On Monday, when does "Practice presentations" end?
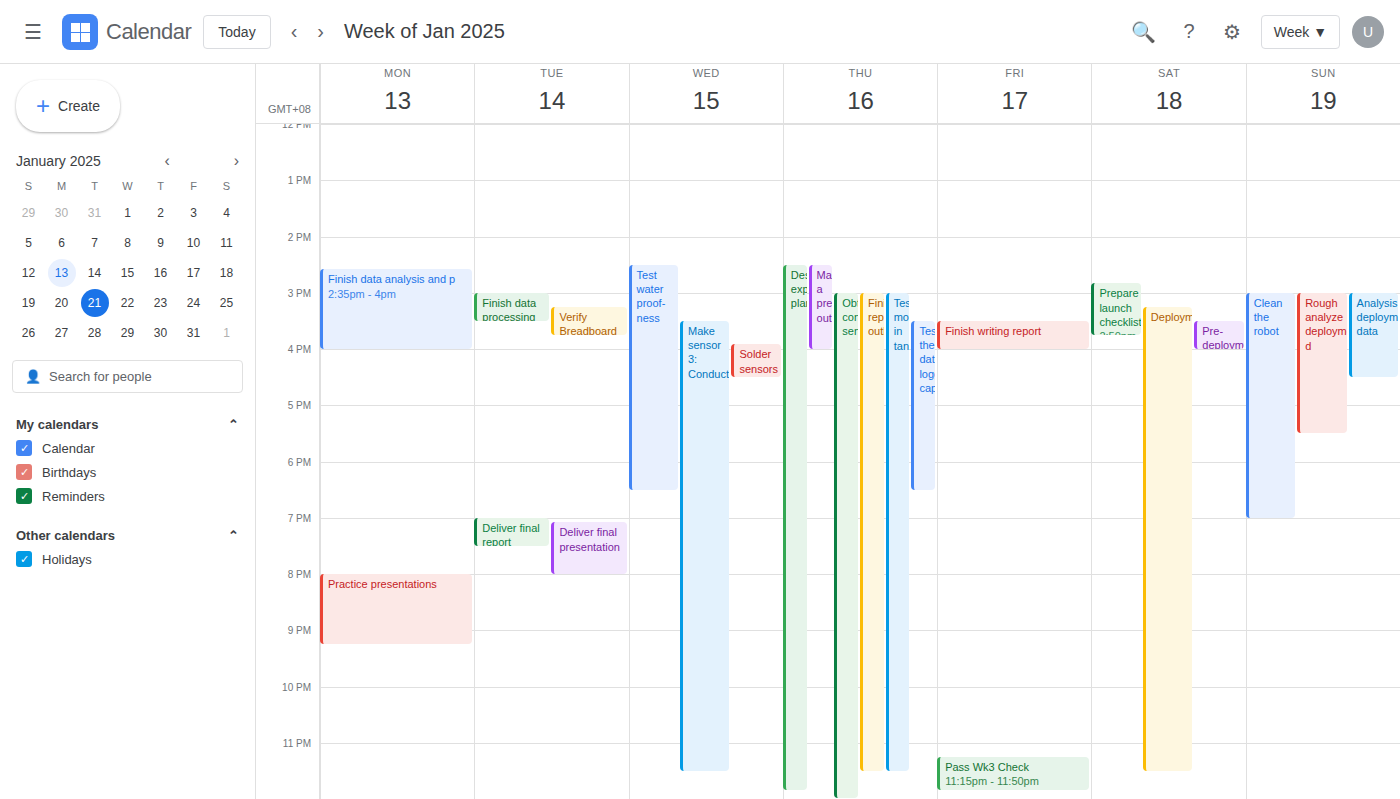
9:15 PM